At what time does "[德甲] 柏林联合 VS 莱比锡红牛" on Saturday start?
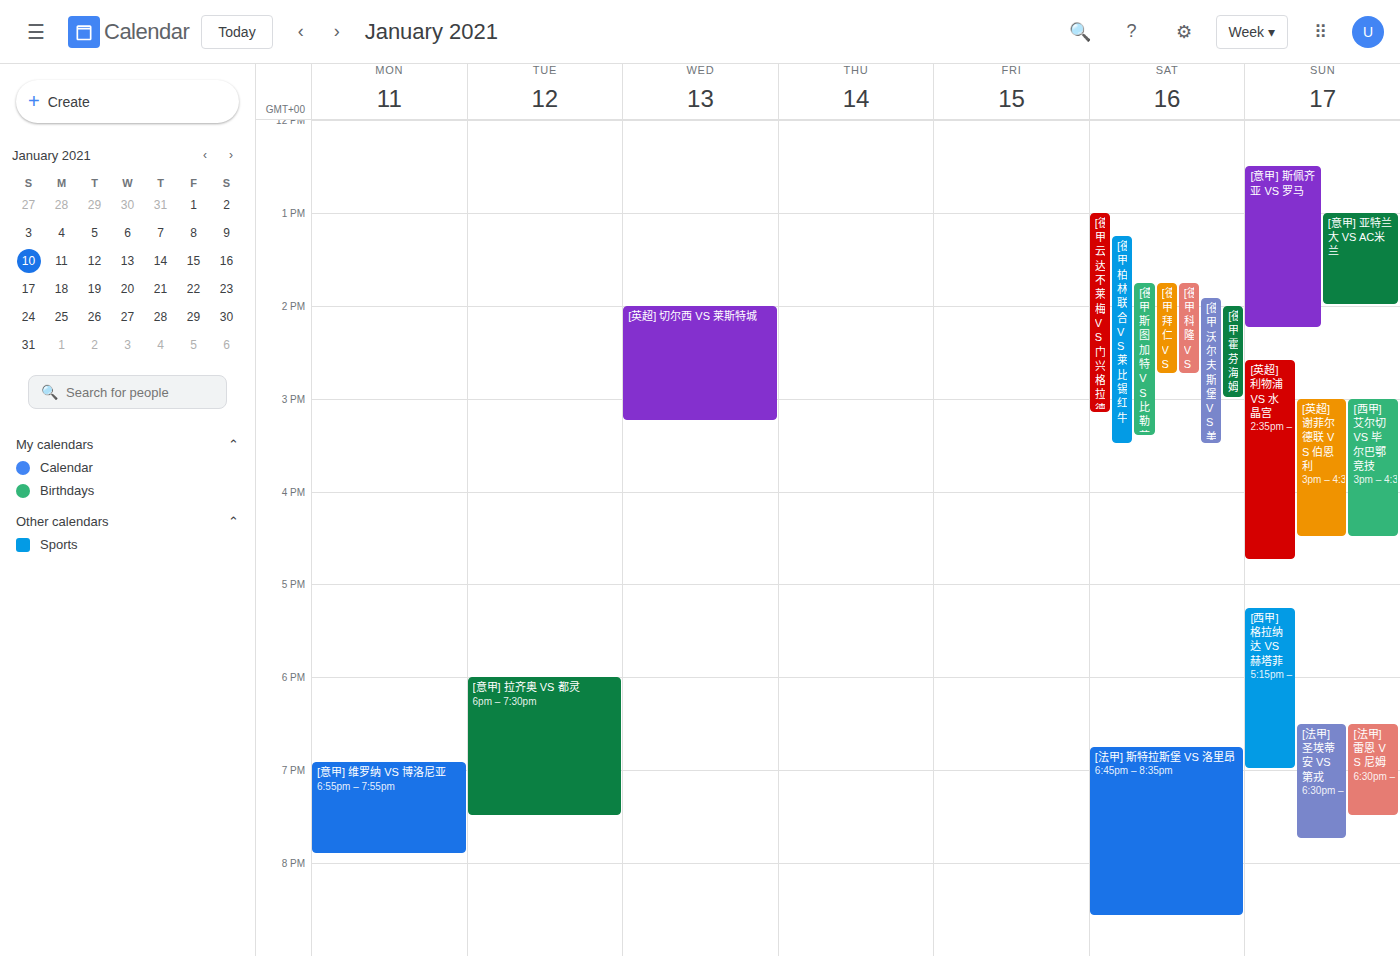
1:15 PM